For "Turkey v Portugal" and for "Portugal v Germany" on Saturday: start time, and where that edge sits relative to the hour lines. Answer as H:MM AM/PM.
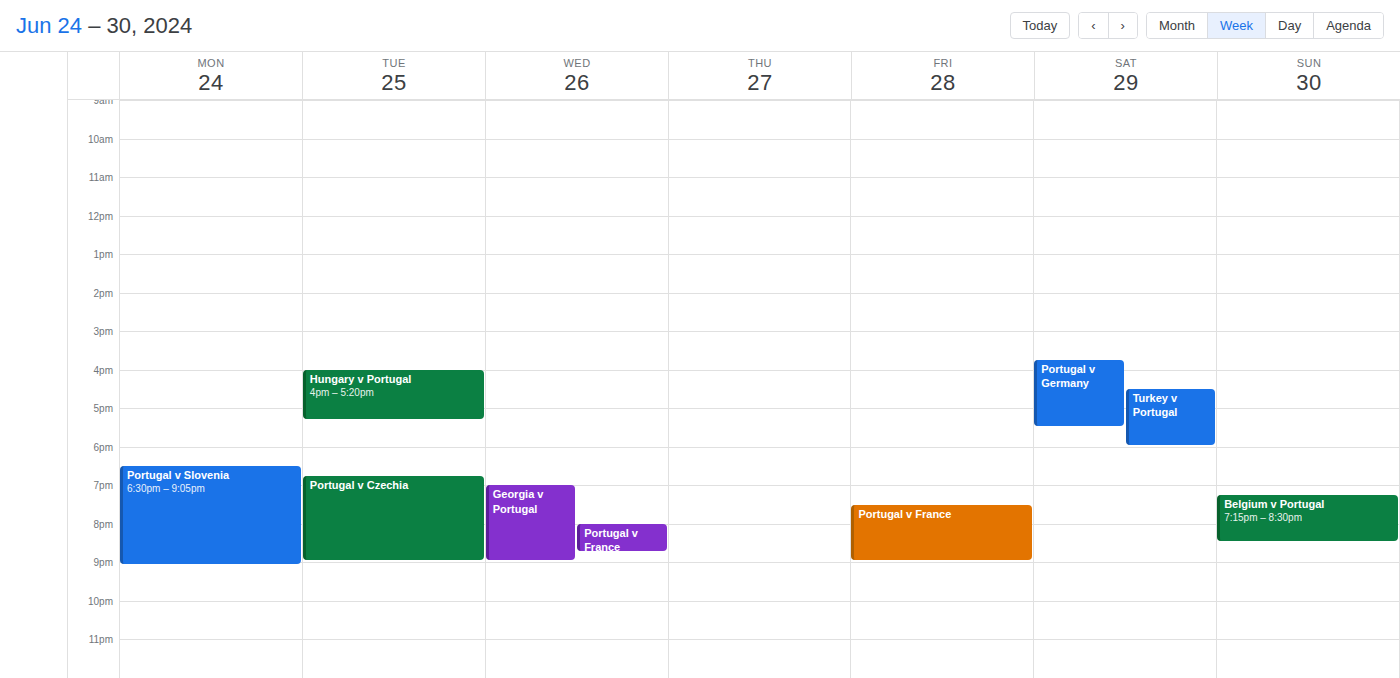
"Turkey v Portugal": 4:30 PM, halfway between the 4 PM and 5 PM lines. "Portugal v Germany": 3:45 PM, neither: three quarters of the way from the 3 PM line to the 4 PM line.